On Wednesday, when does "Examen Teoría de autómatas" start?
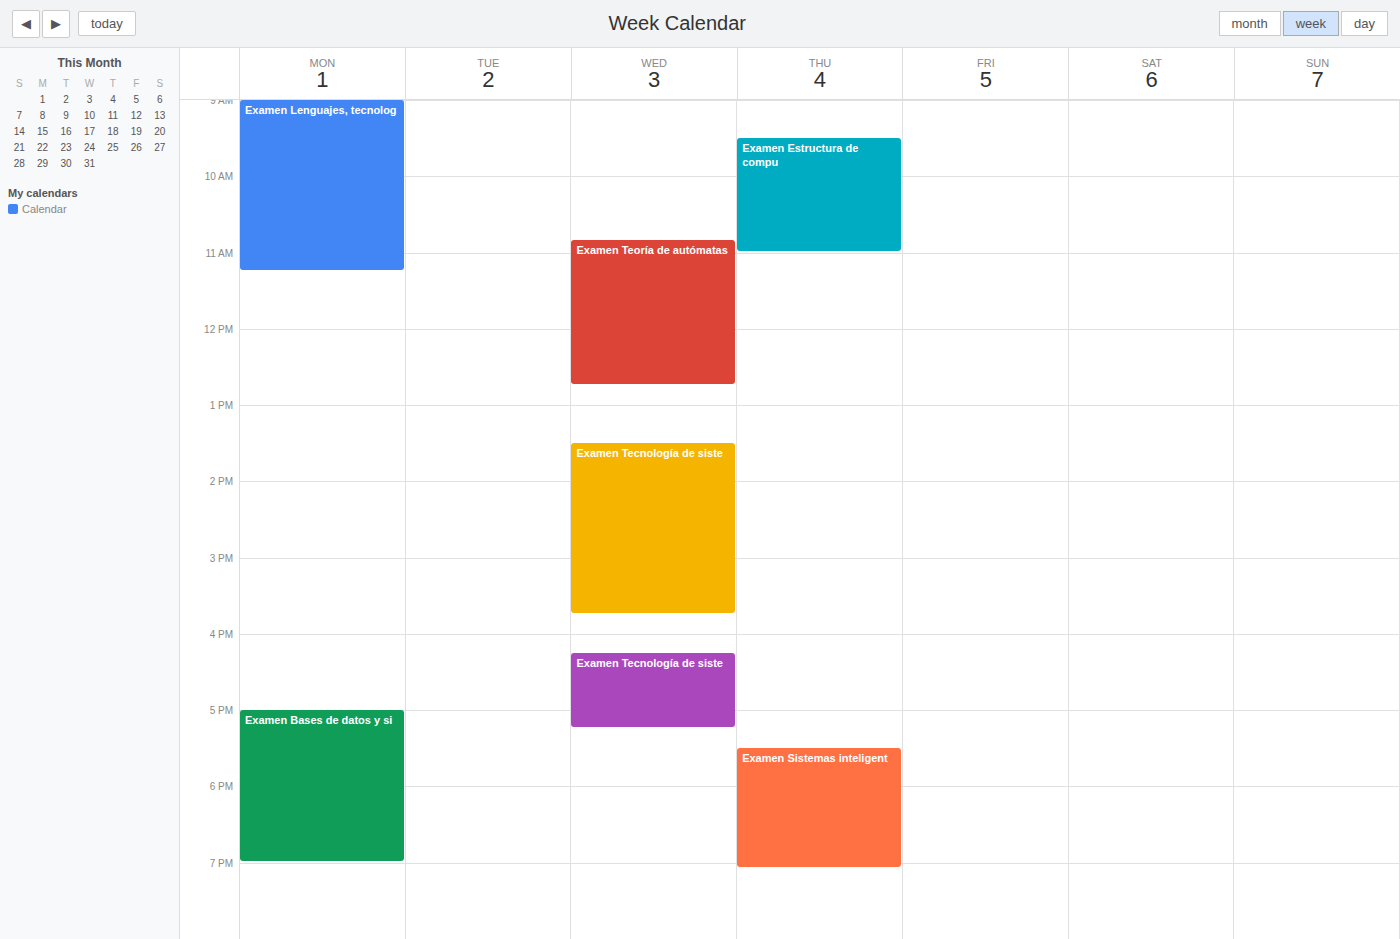
10:50 AM